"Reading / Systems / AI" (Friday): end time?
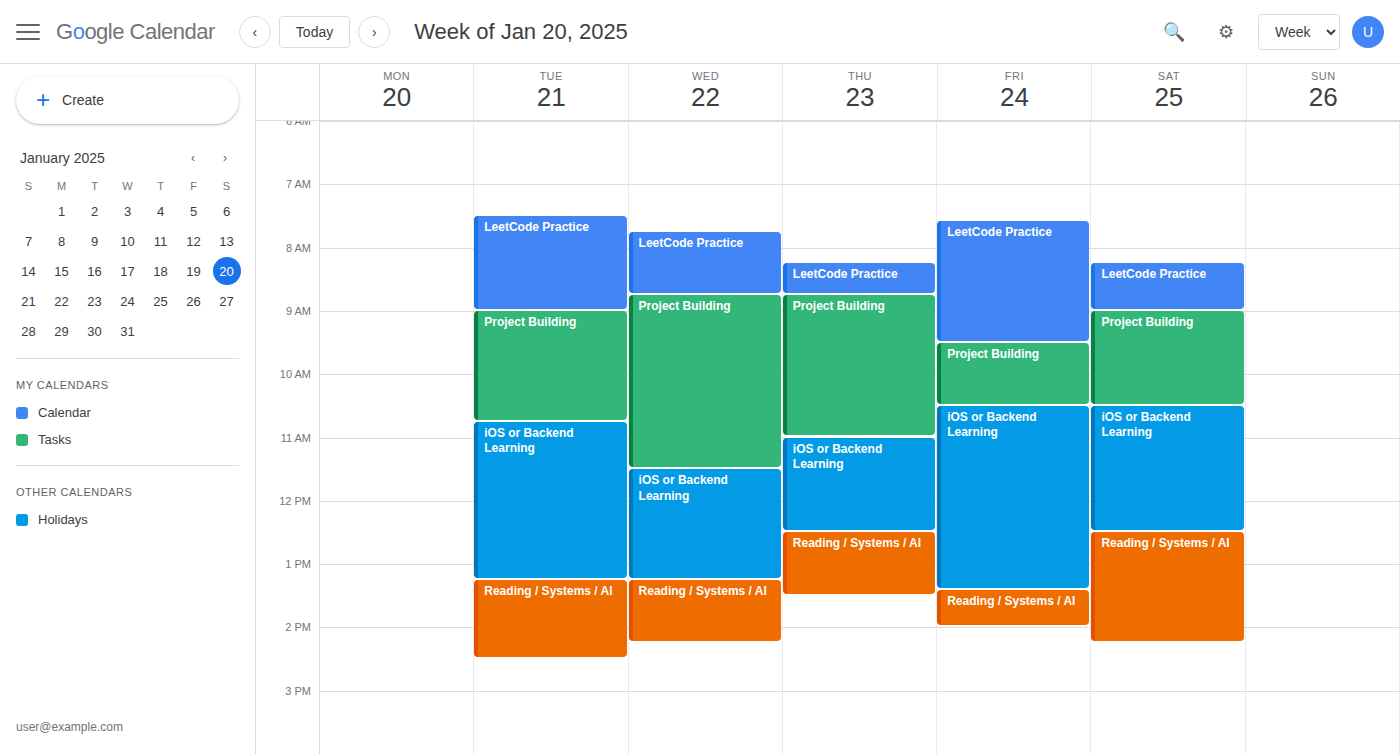
14:00